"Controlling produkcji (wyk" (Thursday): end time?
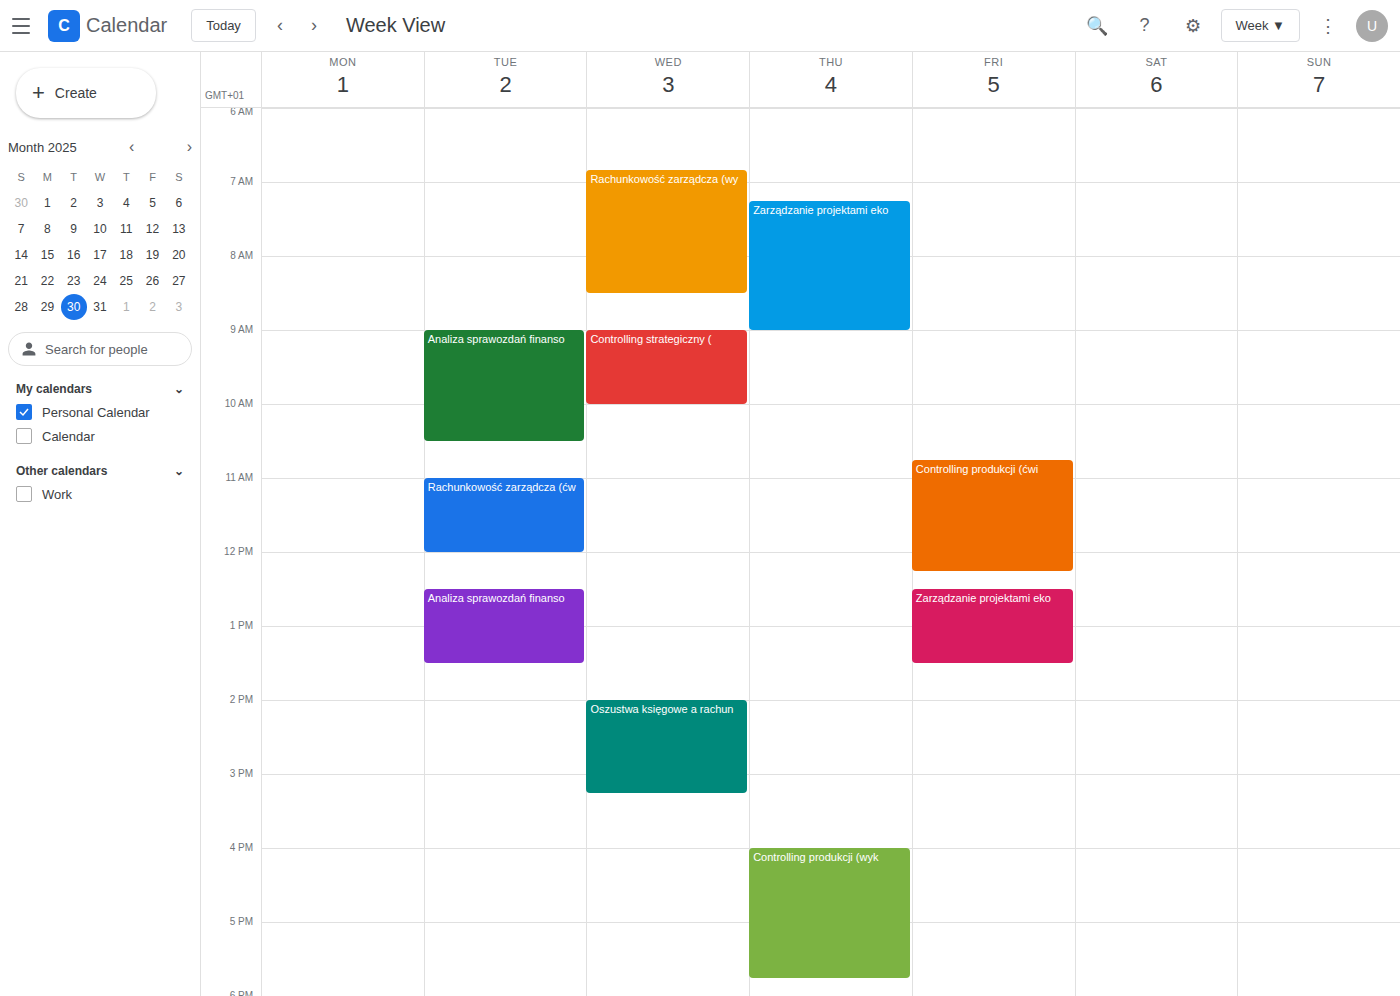
5:45 PM